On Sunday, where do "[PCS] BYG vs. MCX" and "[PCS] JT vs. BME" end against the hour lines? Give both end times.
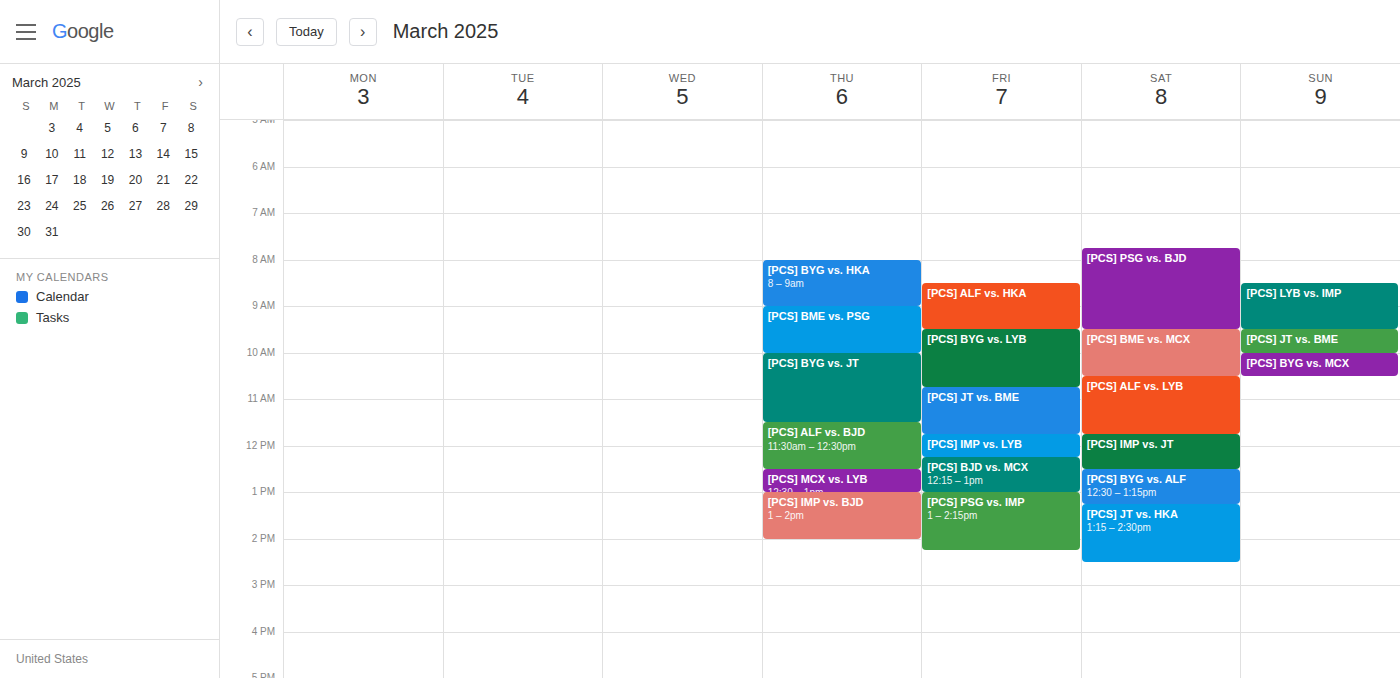
"[PCS] BYG vs. MCX": 10:30 AM, halfway between the 10 AM and 11 AM lines. "[PCS] JT vs. BME": 10:00 AM, exactly on the 10 AM line.